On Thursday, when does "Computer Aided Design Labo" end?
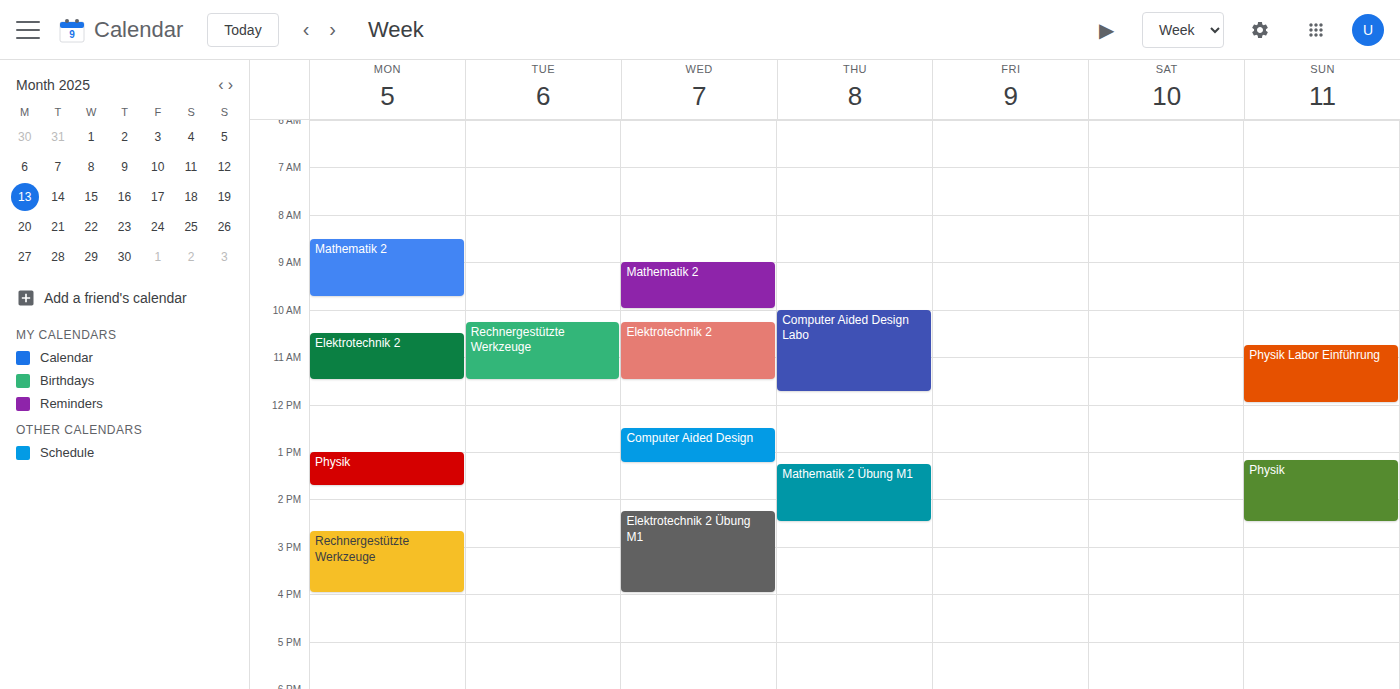
11:45 AM